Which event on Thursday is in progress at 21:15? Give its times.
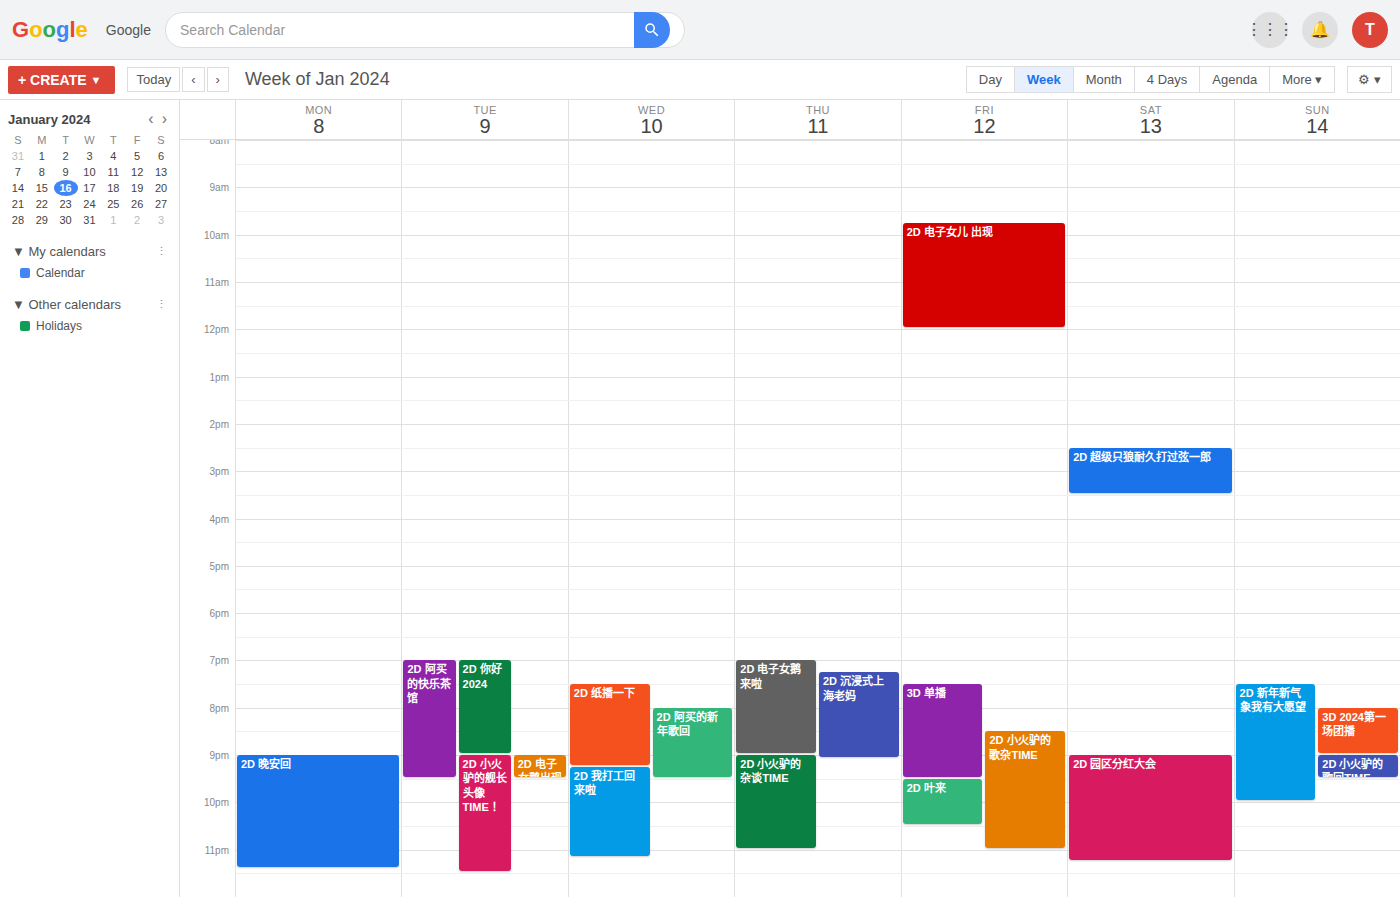
"2D 小火驴的杂谈TIME", 21:00 to 23:00